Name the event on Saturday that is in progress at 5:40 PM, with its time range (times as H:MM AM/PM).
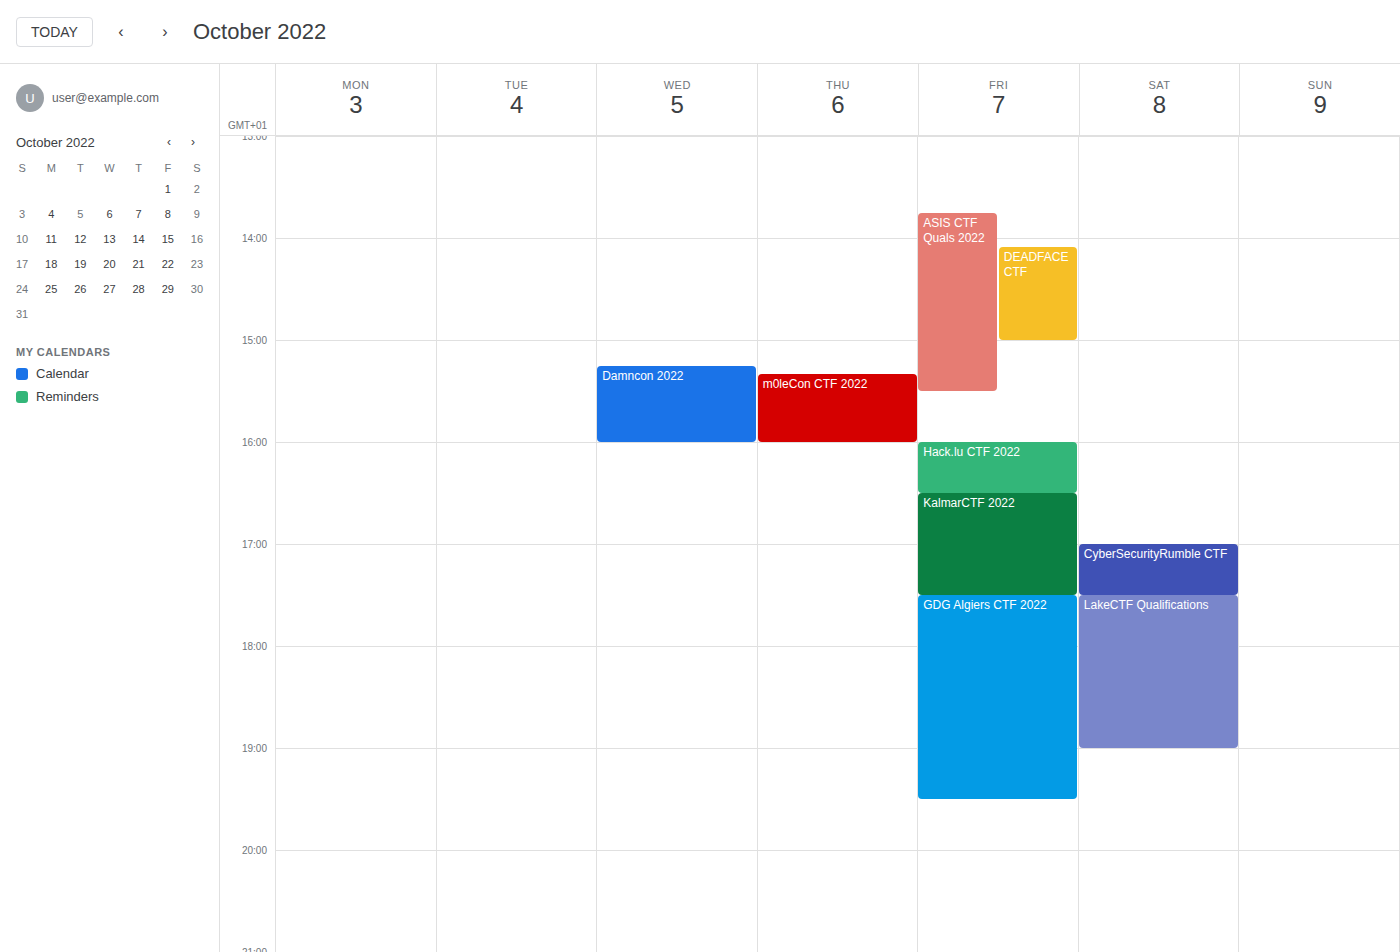
"LakeCTF Qualifications", 5:30 PM to 7:00 PM